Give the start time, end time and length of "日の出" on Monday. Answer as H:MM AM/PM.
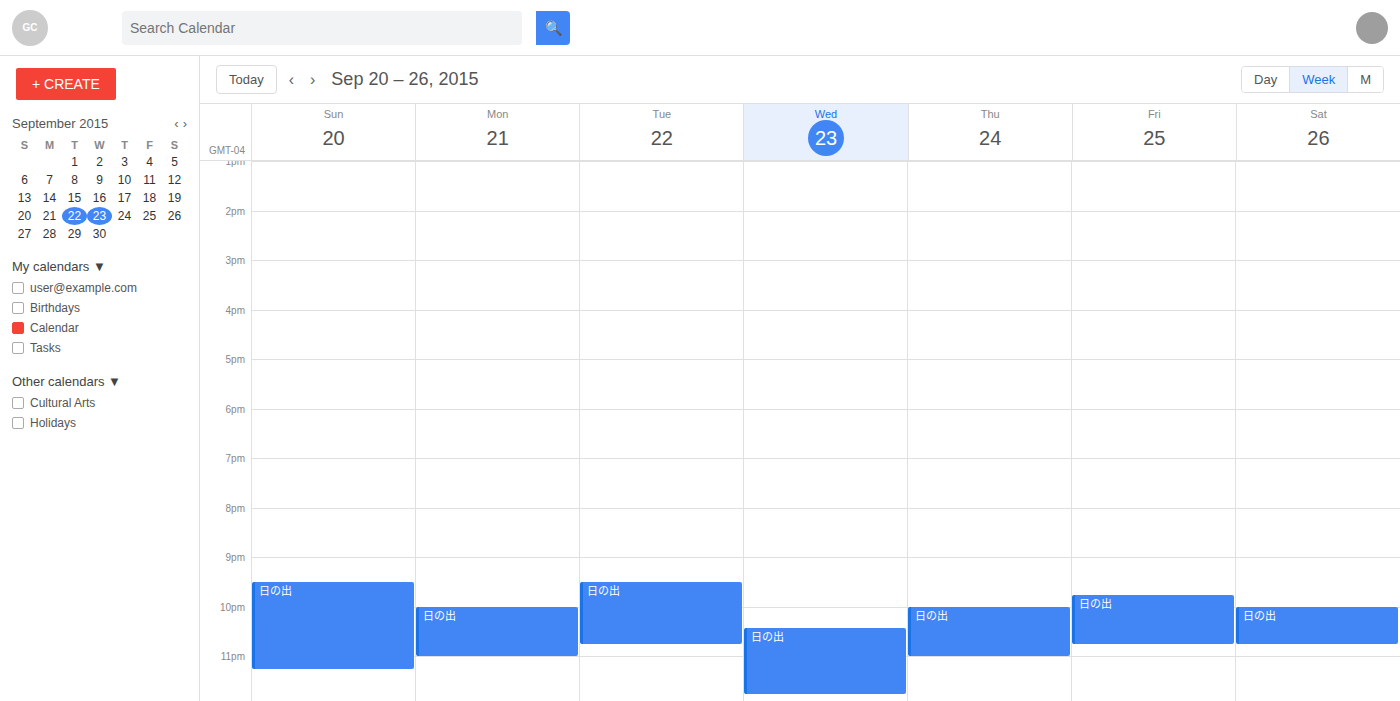
10:00 PM to 11:00 PM, 1 hour